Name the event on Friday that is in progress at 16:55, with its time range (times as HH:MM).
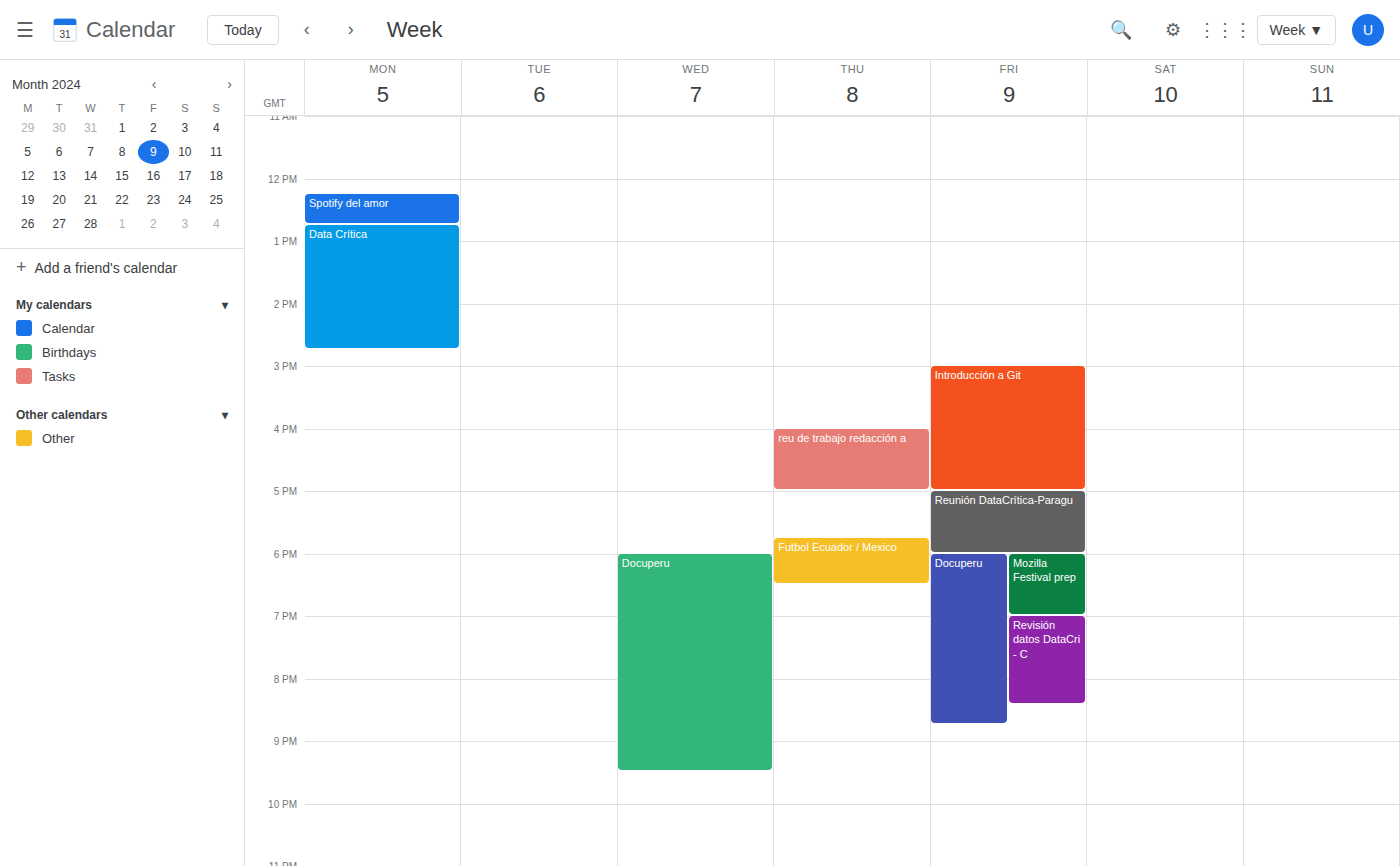
"Introducción a Git", 15:00 to 17:00